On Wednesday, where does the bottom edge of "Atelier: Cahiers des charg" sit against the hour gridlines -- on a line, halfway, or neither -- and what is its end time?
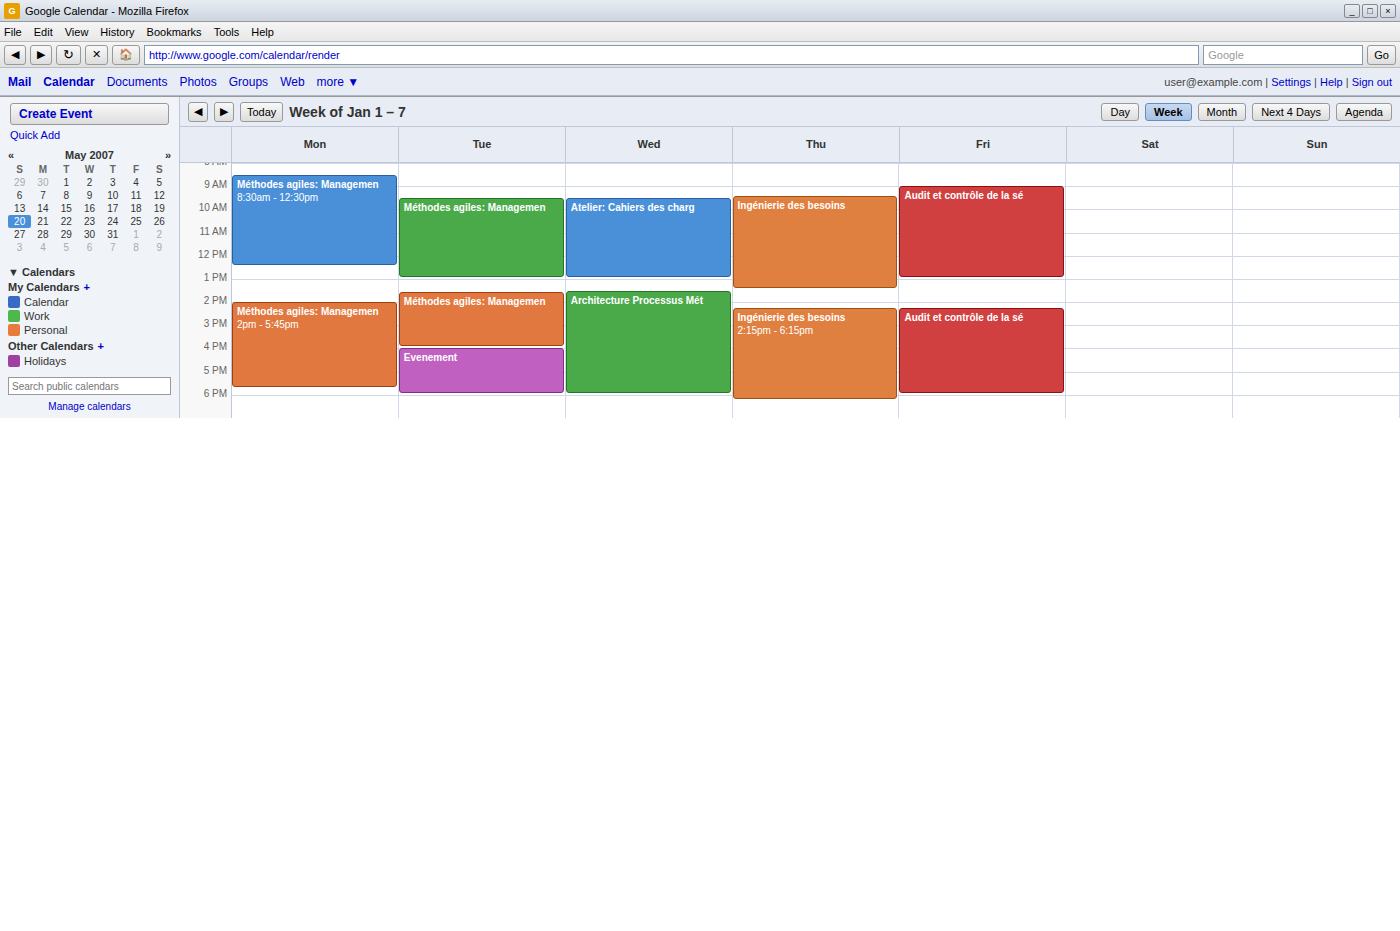
1:00 PM -- exactly on the 1 PM line.